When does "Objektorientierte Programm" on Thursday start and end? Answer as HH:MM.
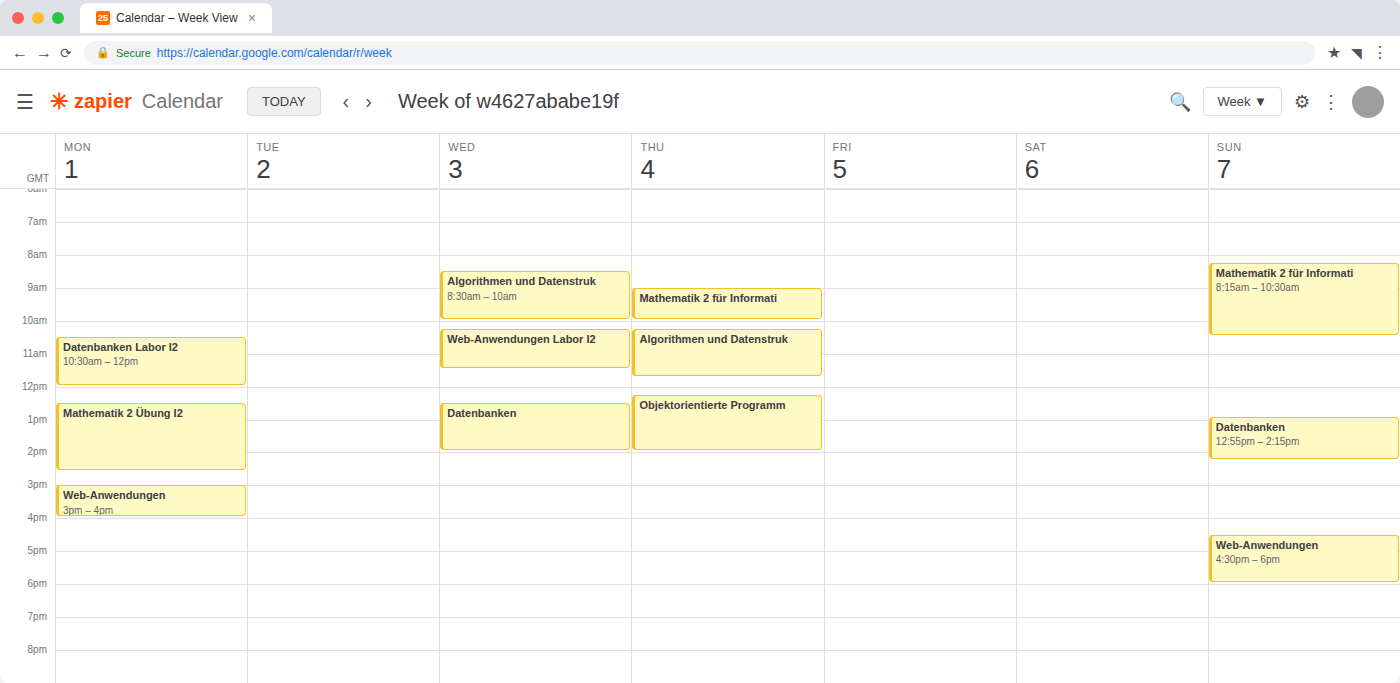
12:15 to 14:00